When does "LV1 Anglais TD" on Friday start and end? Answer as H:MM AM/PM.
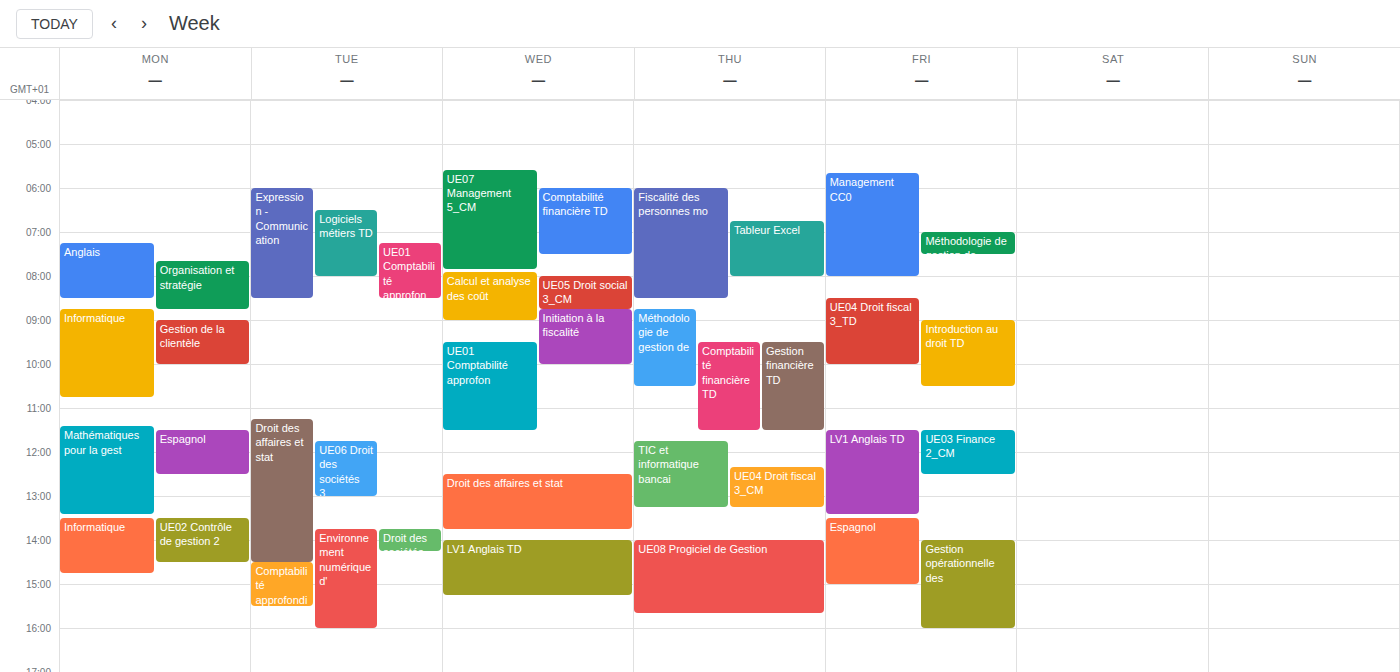
11:30 AM to 1:25 PM